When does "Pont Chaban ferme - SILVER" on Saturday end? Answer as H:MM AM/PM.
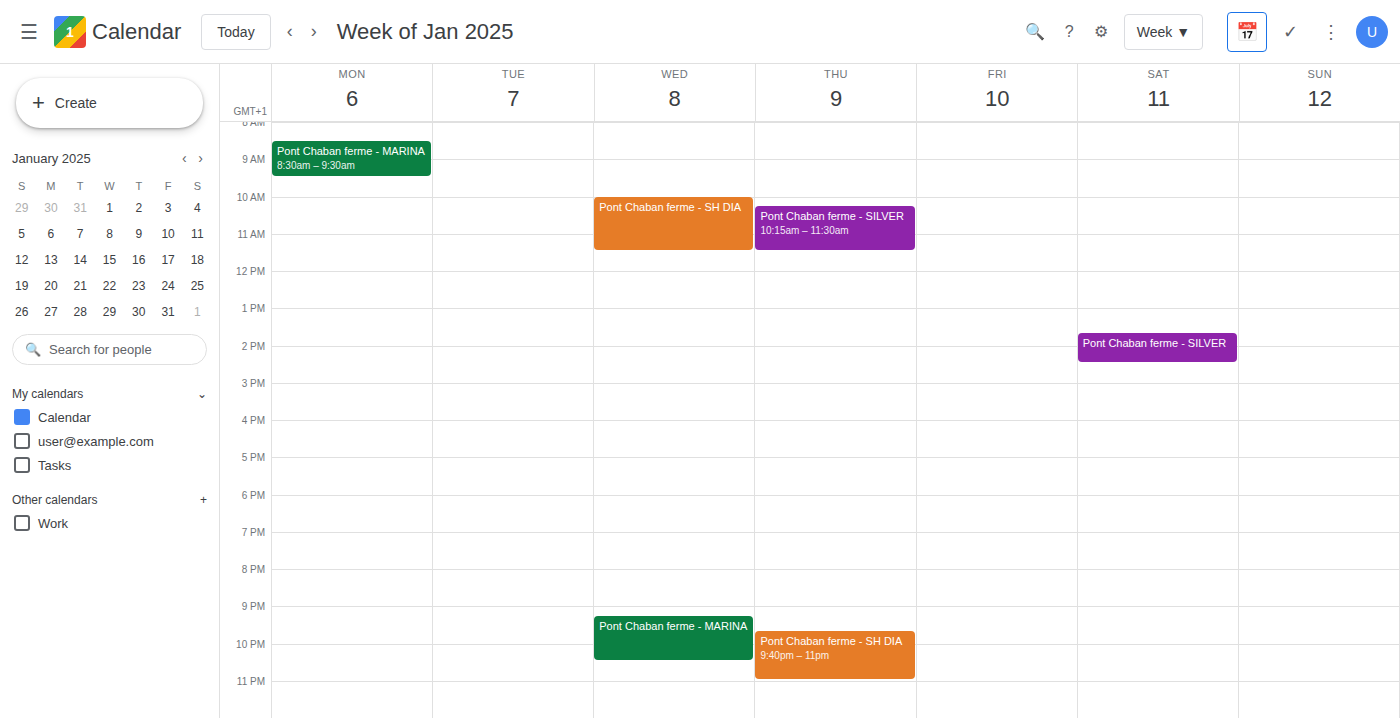
2:30 PM